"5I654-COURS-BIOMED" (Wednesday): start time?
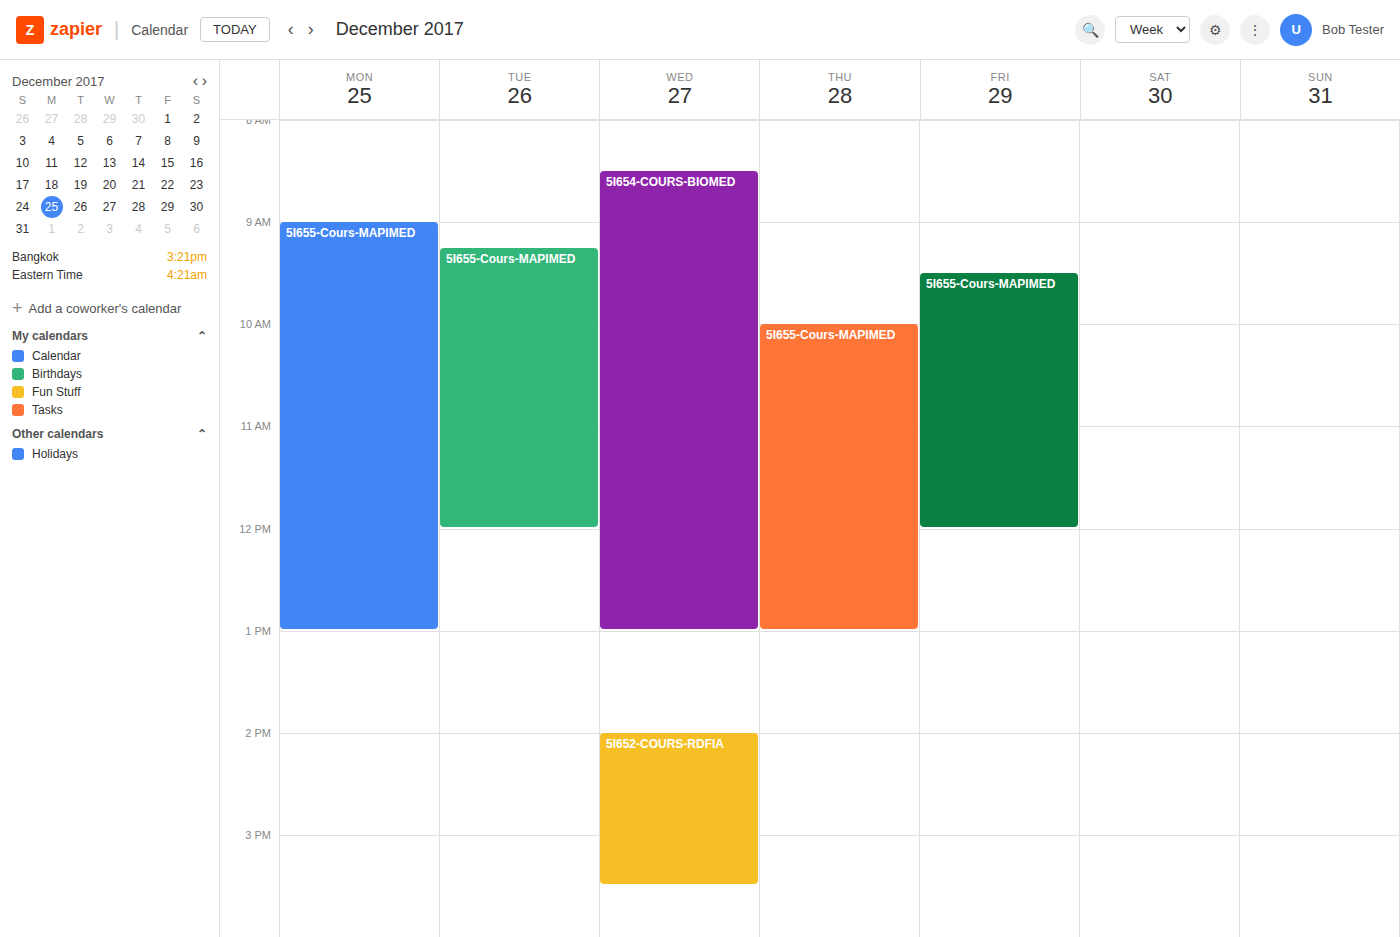
8:30 AM